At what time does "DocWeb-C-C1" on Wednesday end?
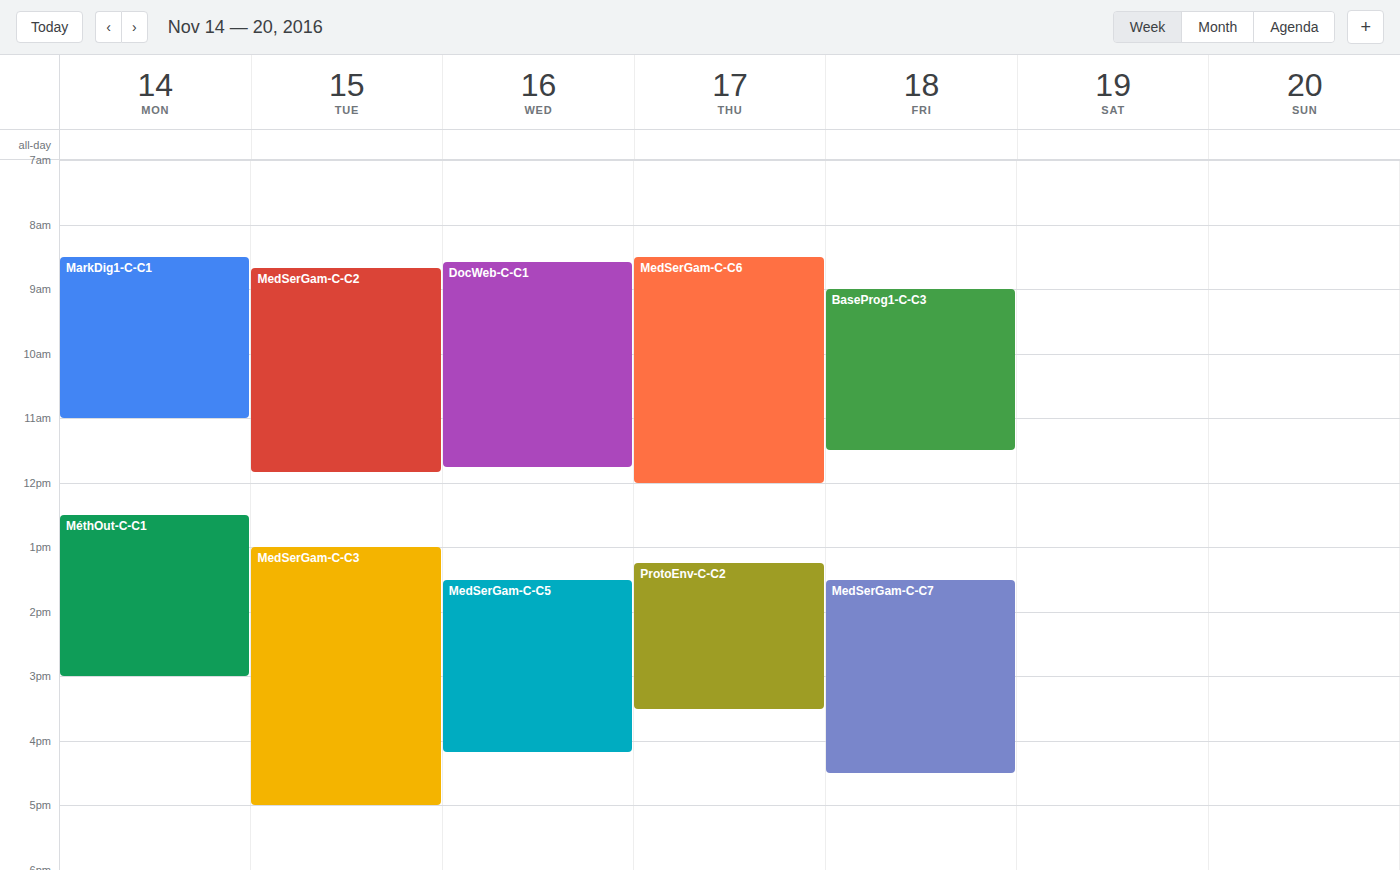
11:45 AM